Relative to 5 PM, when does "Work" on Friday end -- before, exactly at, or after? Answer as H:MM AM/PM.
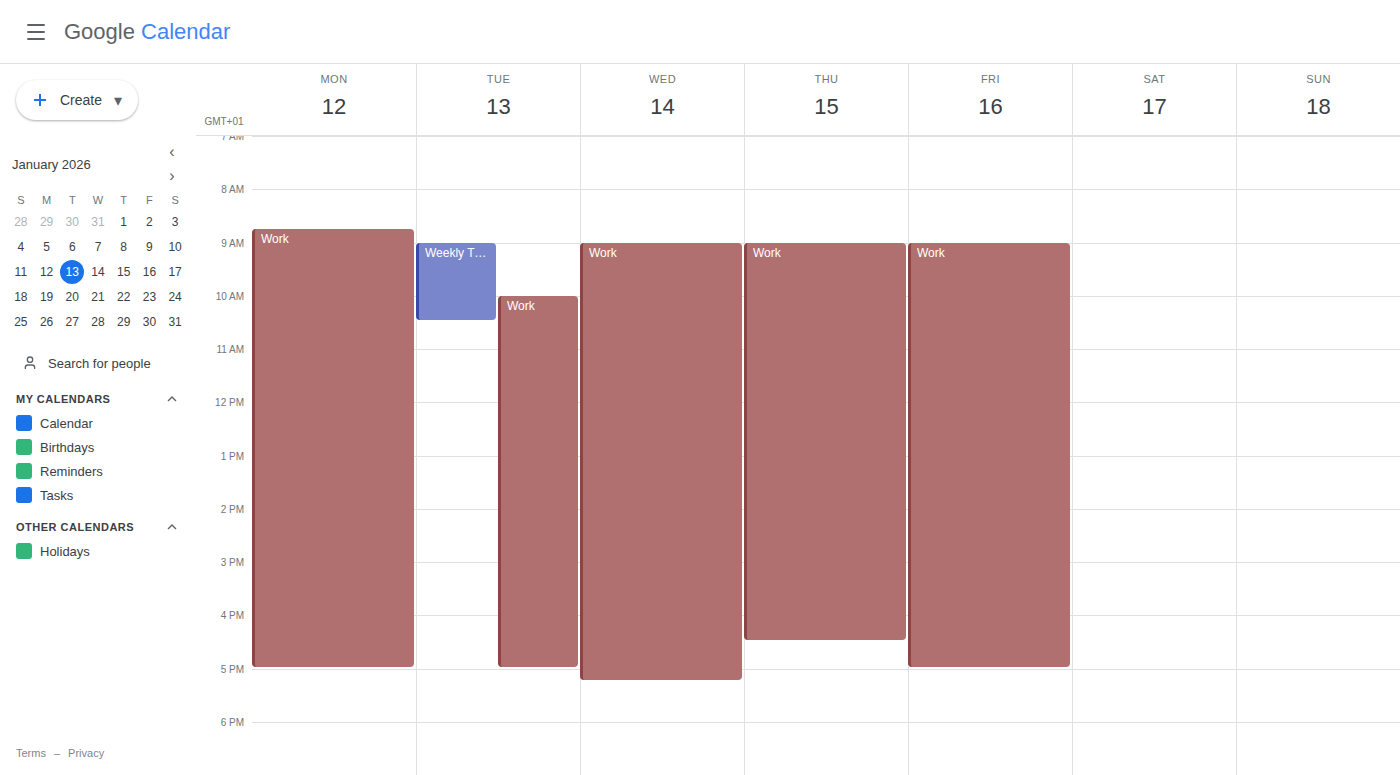
5:00 PM -- exactly at 5 PM, on the 5 PM line.